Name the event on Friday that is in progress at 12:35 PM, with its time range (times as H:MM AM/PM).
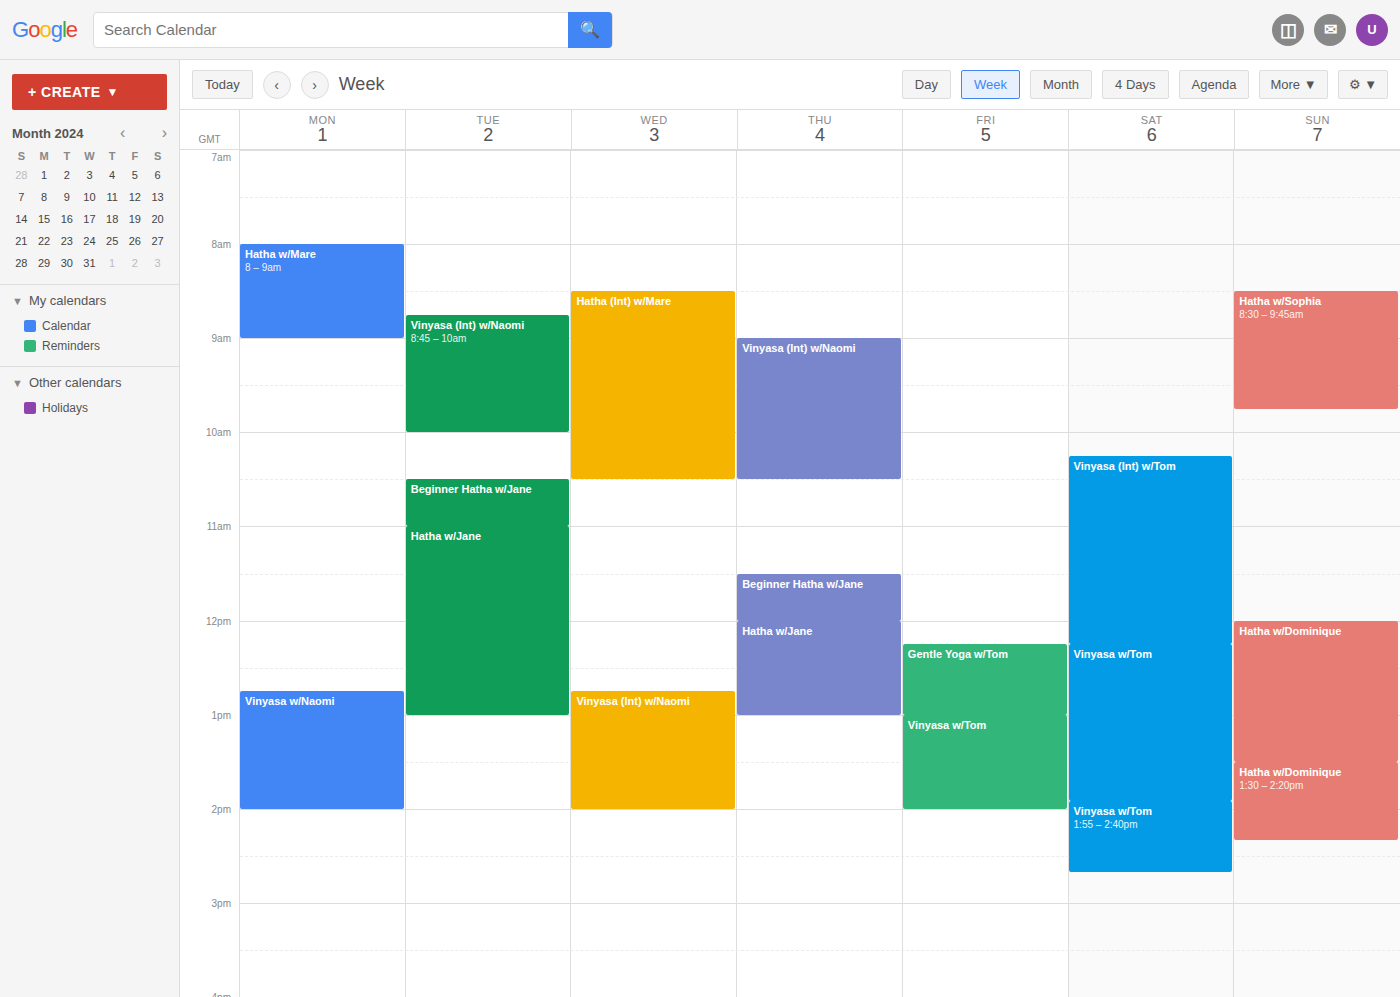
"Gentle Yoga w/Tom", 12:15 PM to 1:00 PM